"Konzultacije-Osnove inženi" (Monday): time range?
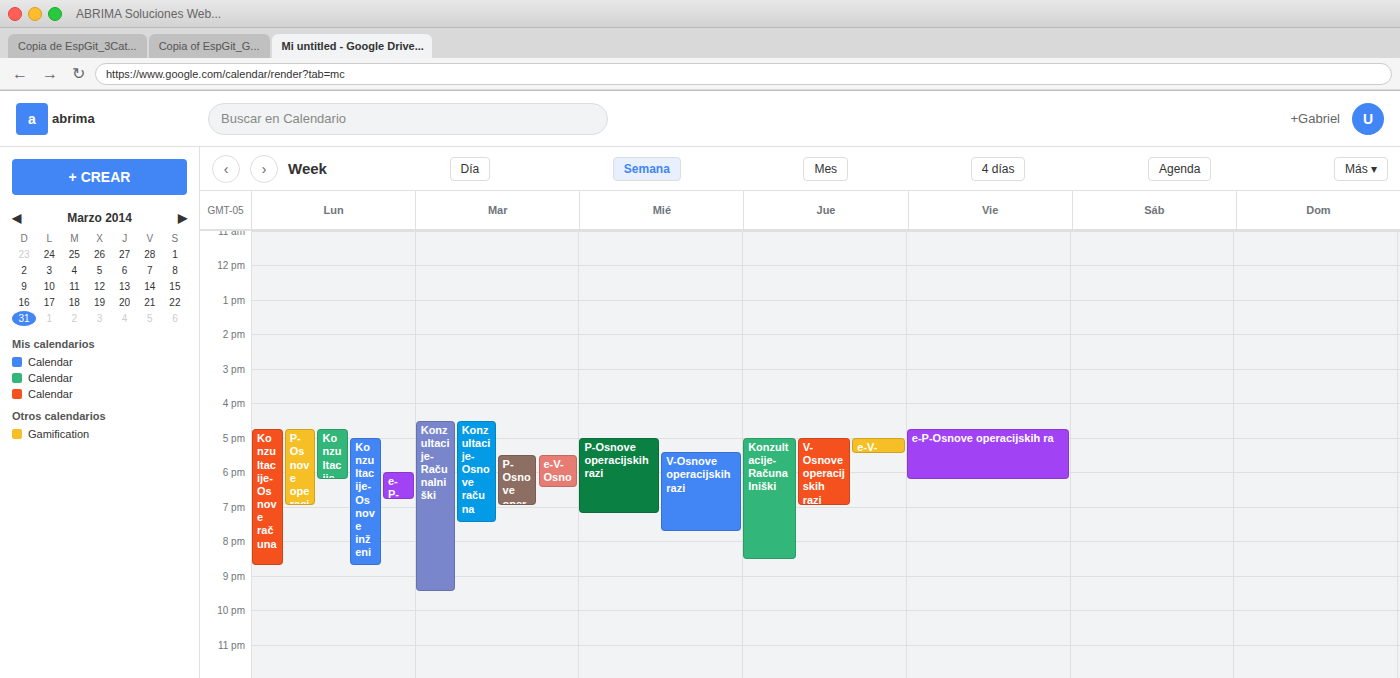
5:00 PM to 8:45 PM